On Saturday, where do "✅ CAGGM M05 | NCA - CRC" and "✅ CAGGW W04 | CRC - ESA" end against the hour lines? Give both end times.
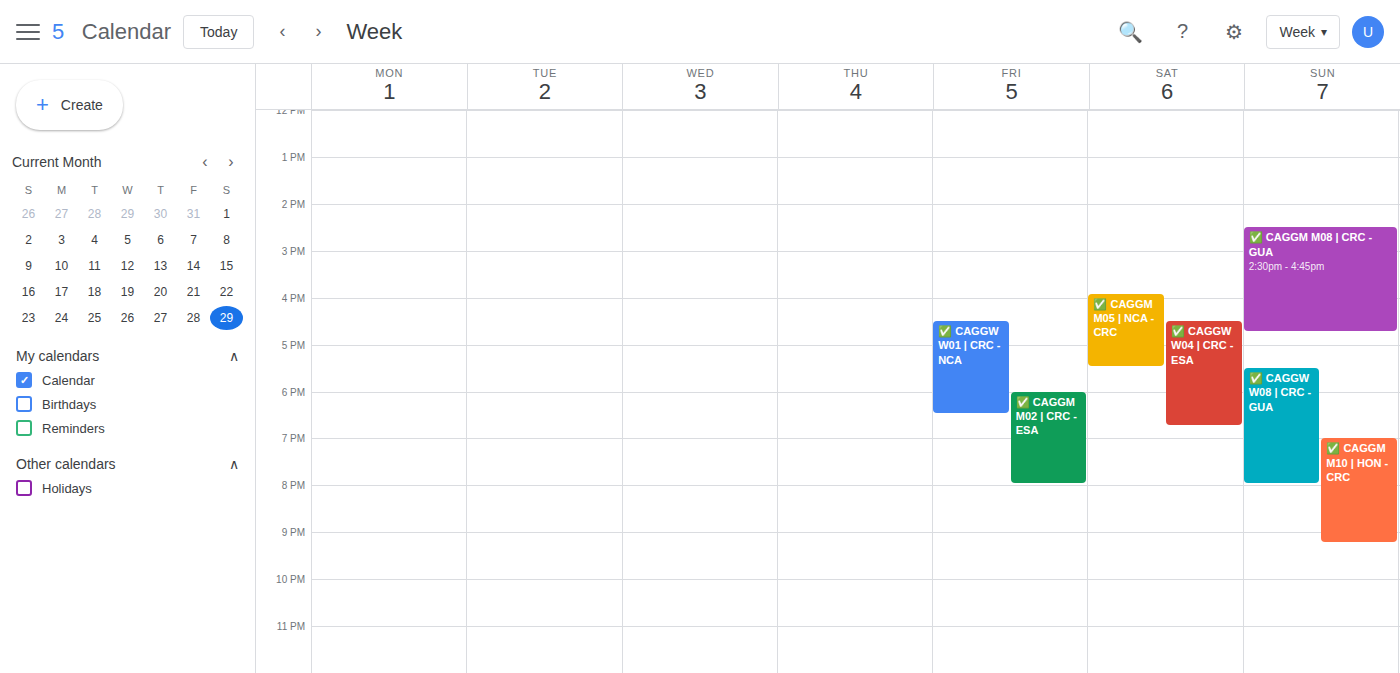
"✅ CAGGM M05 | NCA - CRC": 5:30 PM, halfway between the 5 PM and 6 PM lines. "✅ CAGGW W04 | CRC - ESA": 6:45 PM, neither: three quarters of the way from the 6 PM line to the 7 PM line.